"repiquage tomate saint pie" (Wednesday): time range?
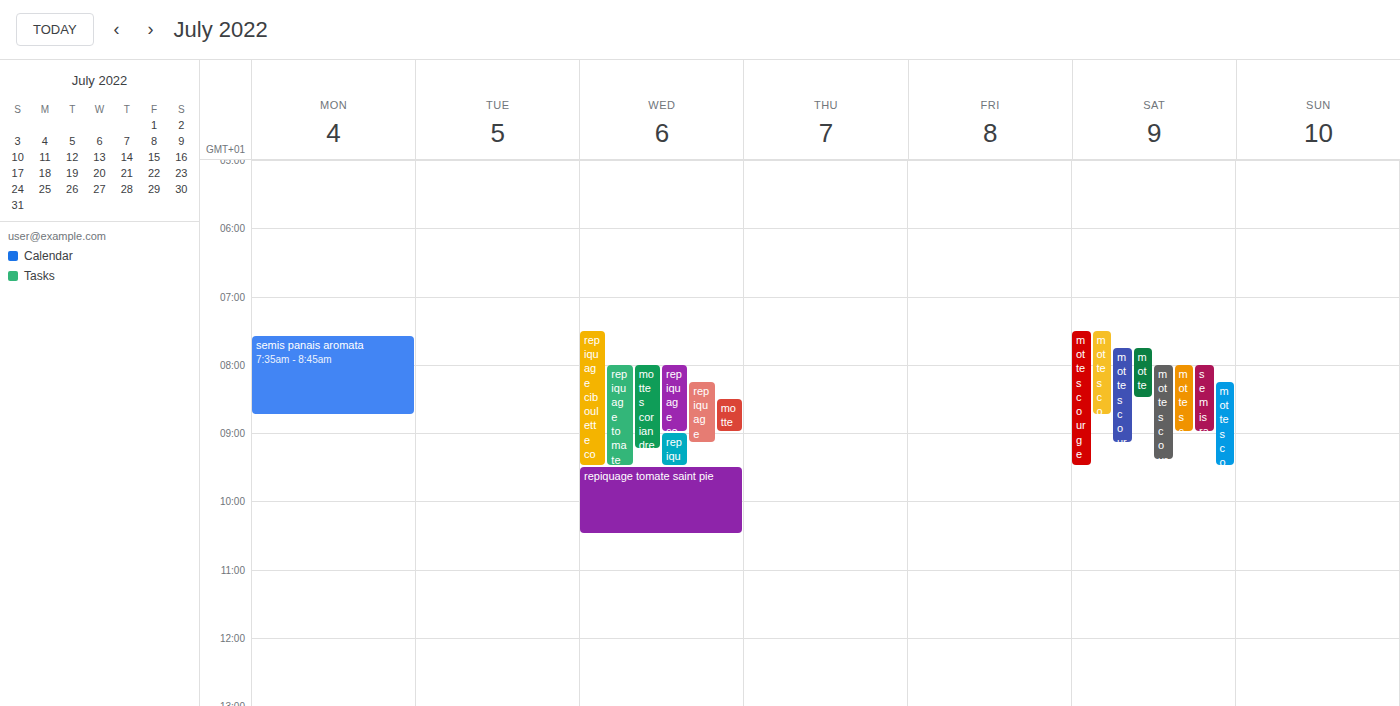
9:30 AM to 10:30 AM